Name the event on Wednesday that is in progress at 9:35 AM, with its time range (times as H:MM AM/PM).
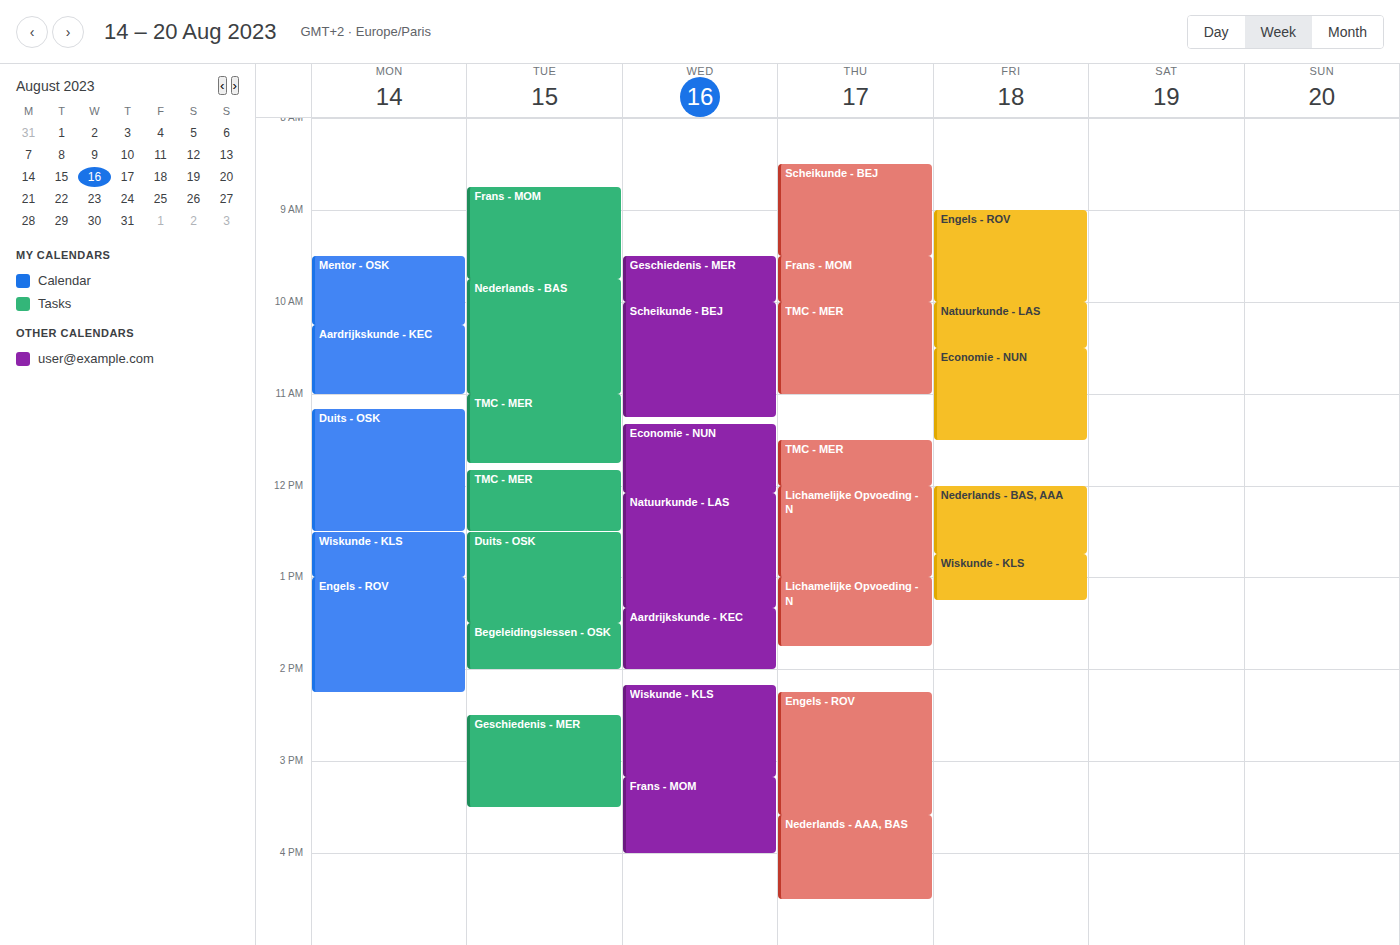
"Geschiedenis - MER", 9:30 AM to 10:00 AM